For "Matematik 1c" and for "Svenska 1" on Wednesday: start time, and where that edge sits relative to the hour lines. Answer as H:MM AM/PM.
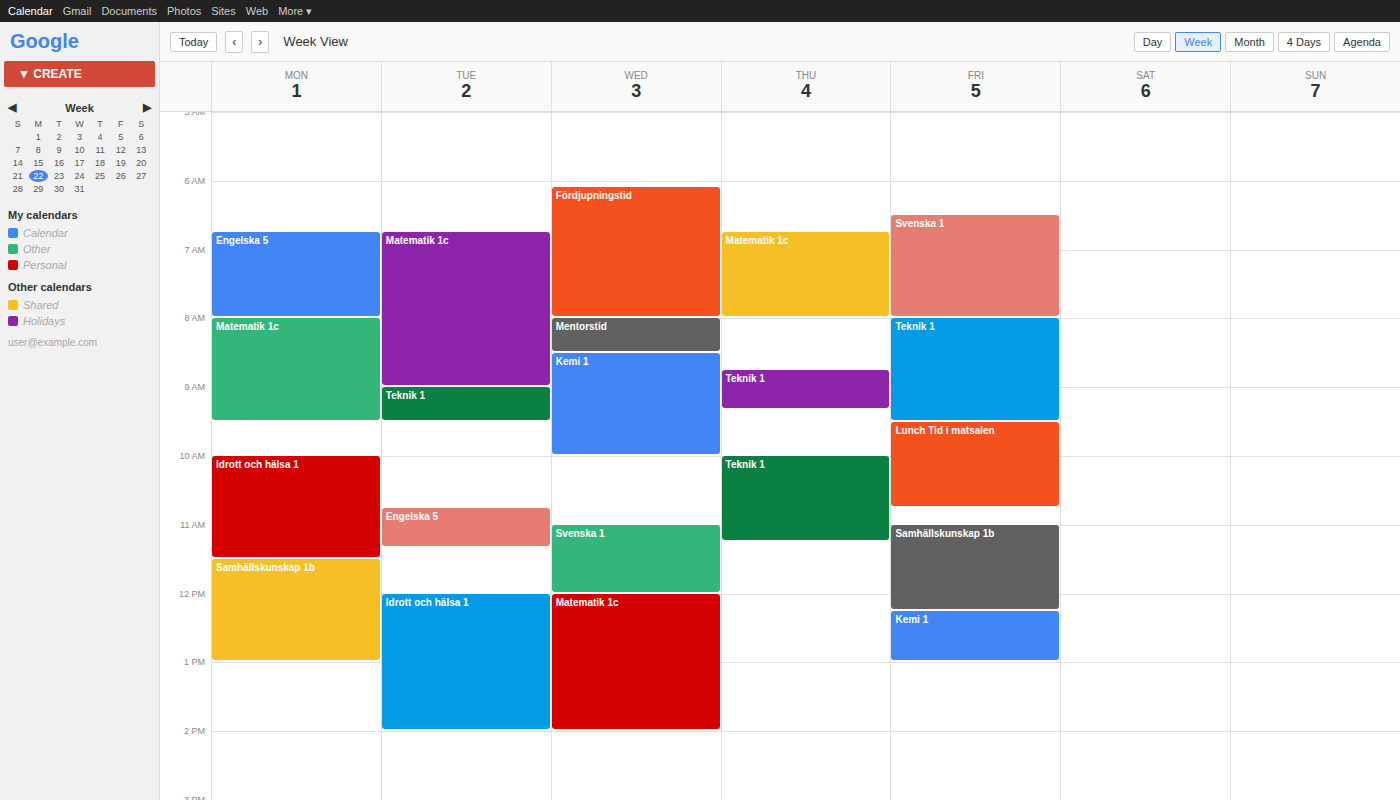
"Matematik 1c": 12:00 PM, exactly on the 12 PM line. "Svenska 1": 11:00 AM, exactly on the 11 AM line.